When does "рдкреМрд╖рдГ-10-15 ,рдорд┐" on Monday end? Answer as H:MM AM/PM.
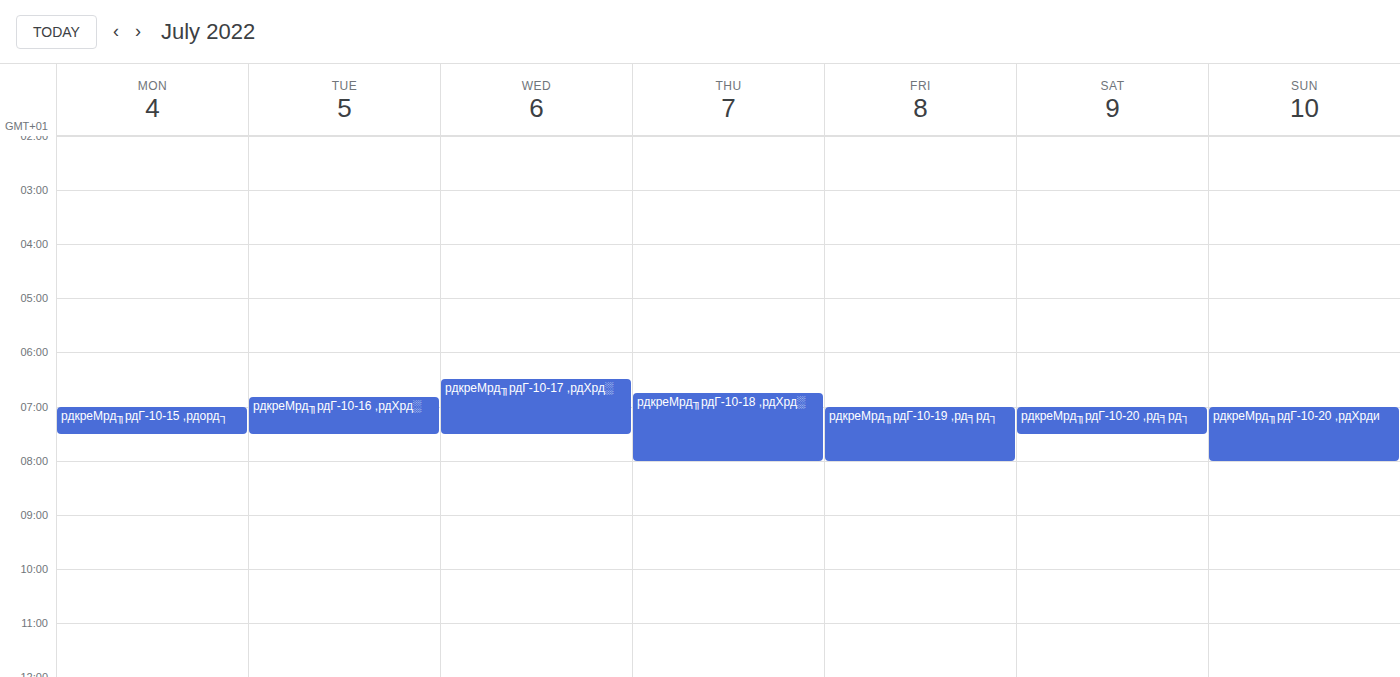
7:30 AM